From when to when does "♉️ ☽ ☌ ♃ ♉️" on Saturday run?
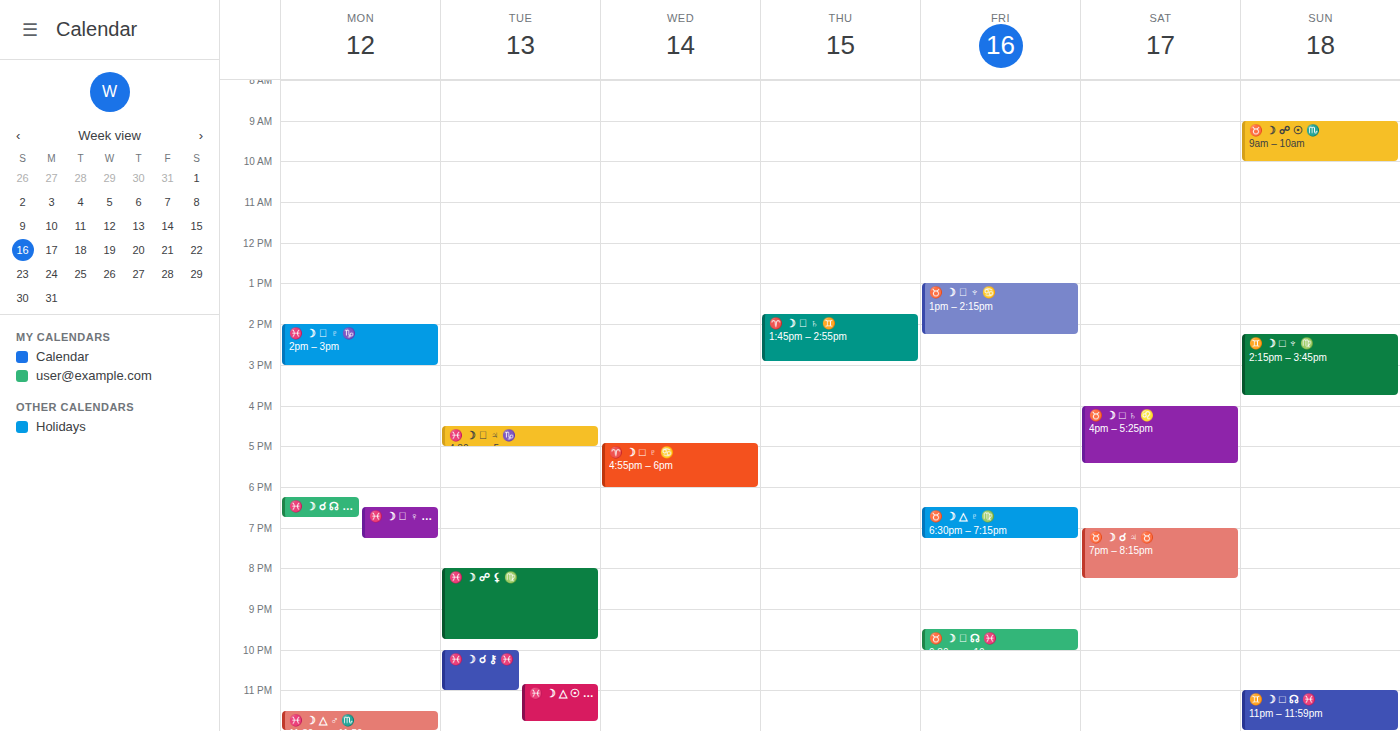
7:00 PM to 8:15 PM